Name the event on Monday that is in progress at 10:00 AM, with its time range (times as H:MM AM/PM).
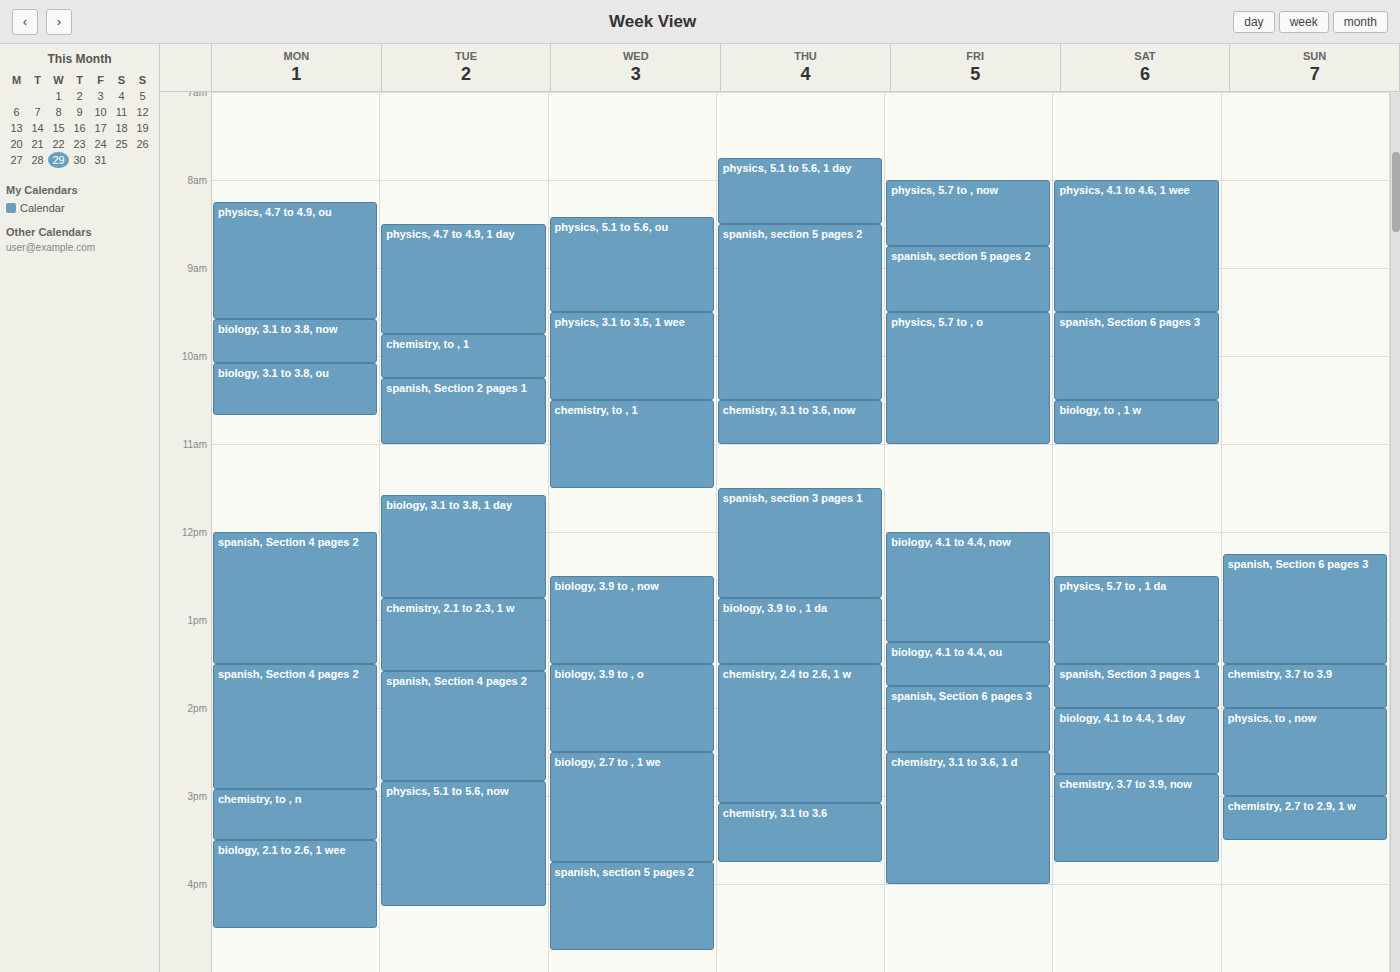
"biology, 3.1 to 3.8, now", 9:35 AM to 10:05 AM